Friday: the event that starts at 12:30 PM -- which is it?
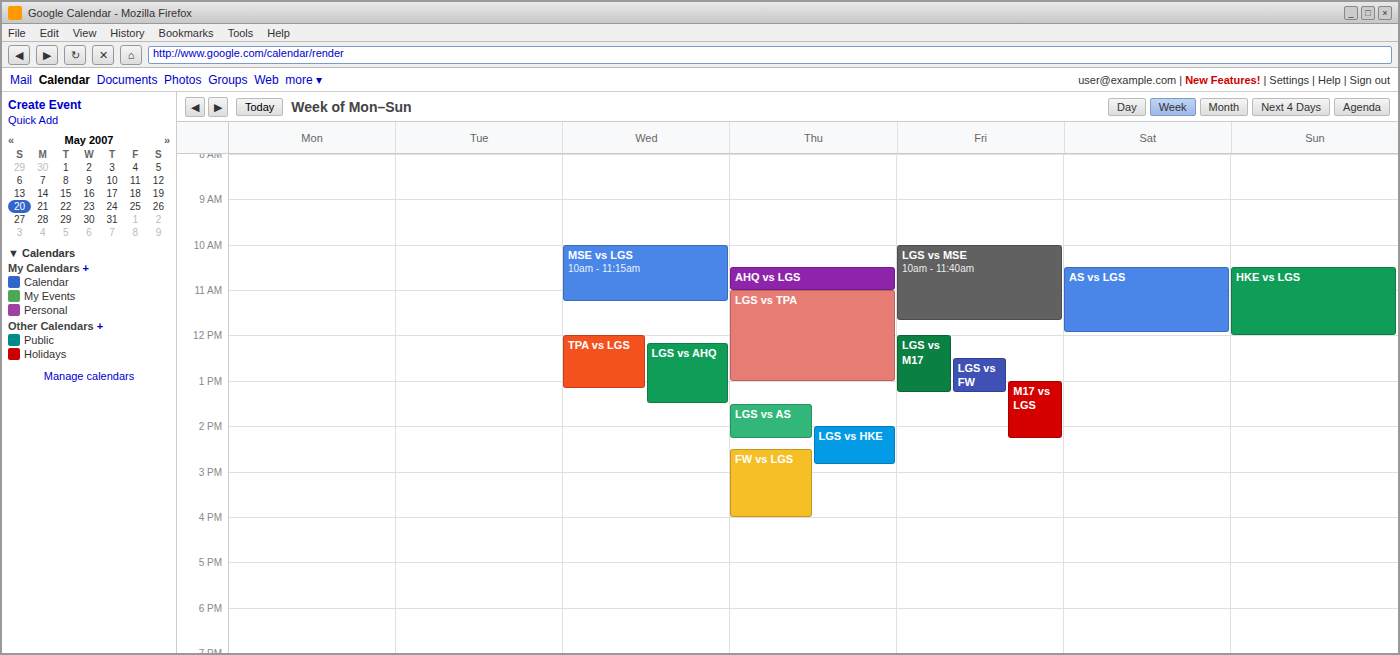
"LGS vs FW"